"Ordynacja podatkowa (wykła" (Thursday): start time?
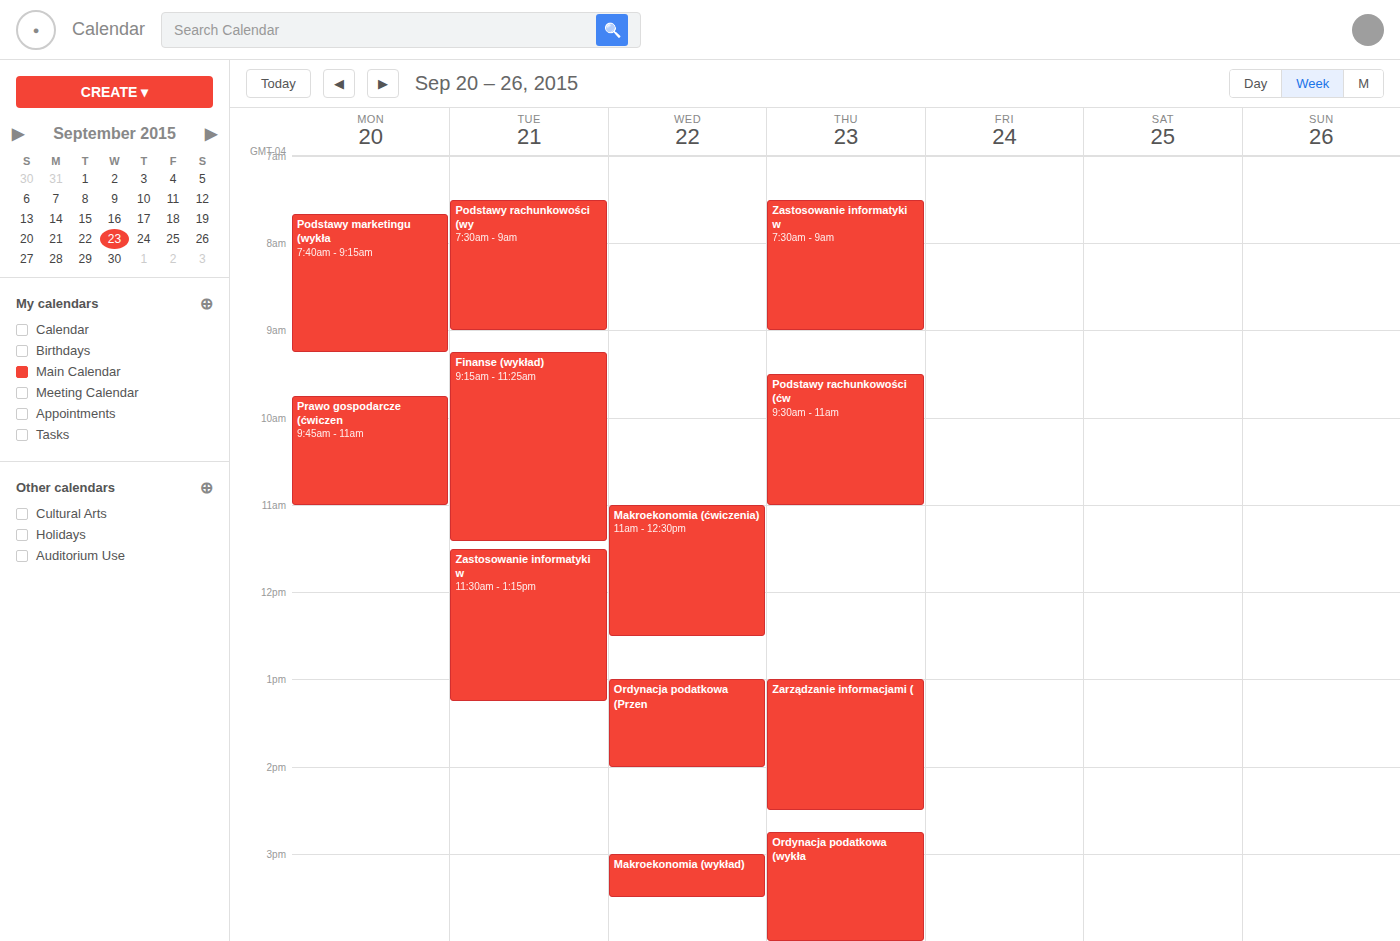
2:45 PM